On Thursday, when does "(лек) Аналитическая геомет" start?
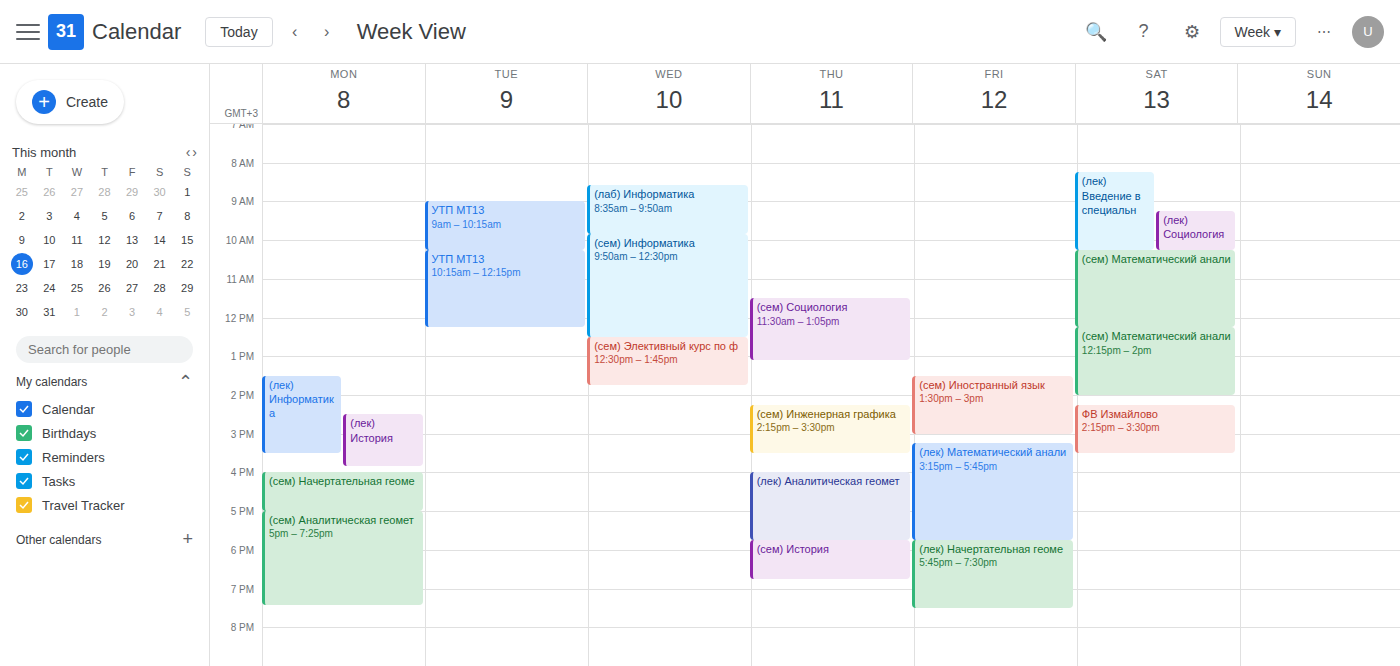
4:00 PM